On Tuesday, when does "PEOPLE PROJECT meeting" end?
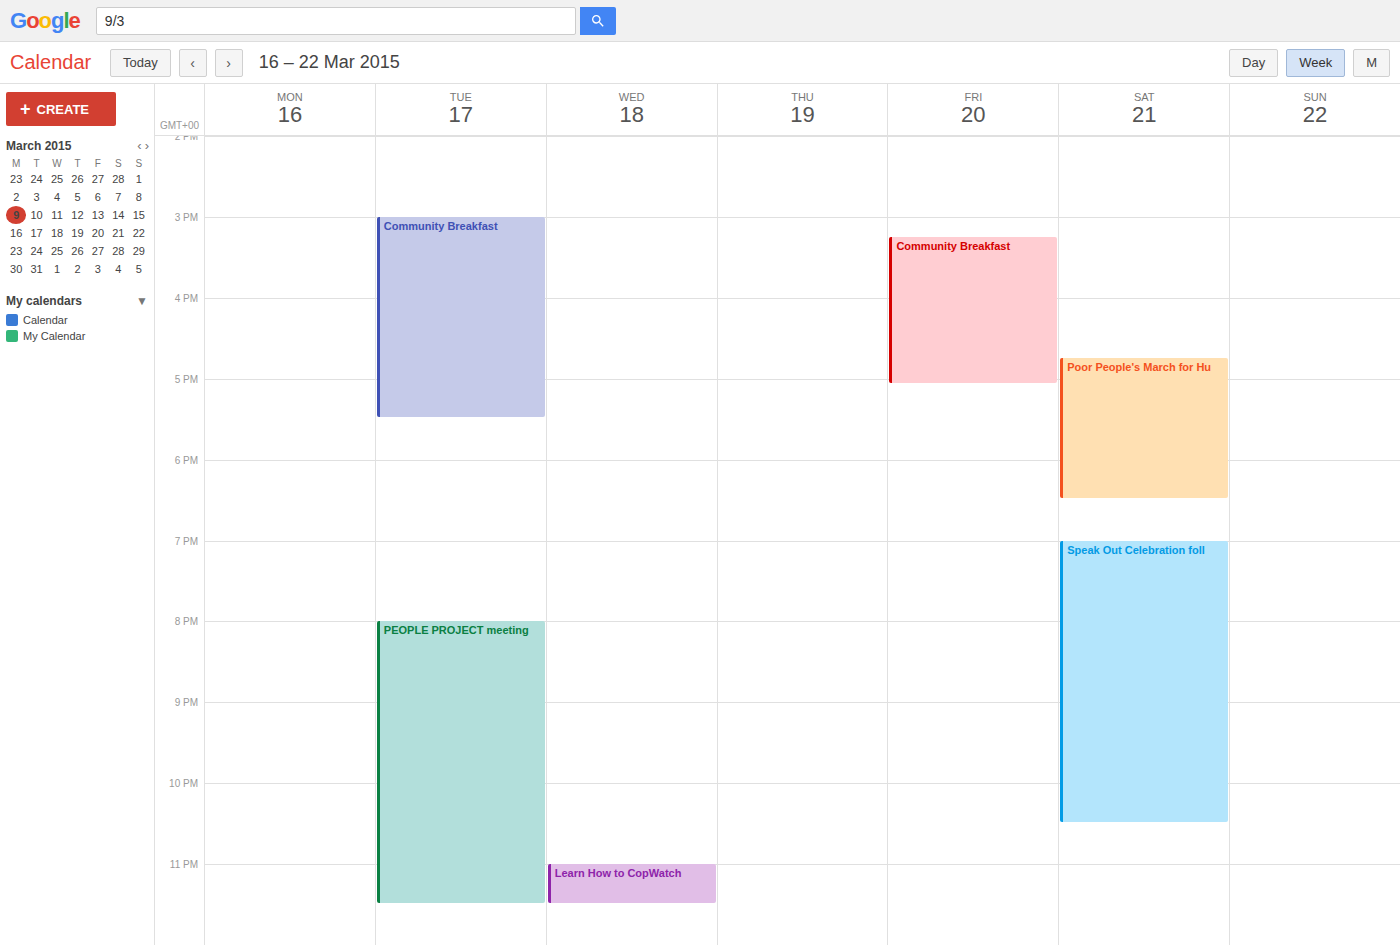
11:30 PM